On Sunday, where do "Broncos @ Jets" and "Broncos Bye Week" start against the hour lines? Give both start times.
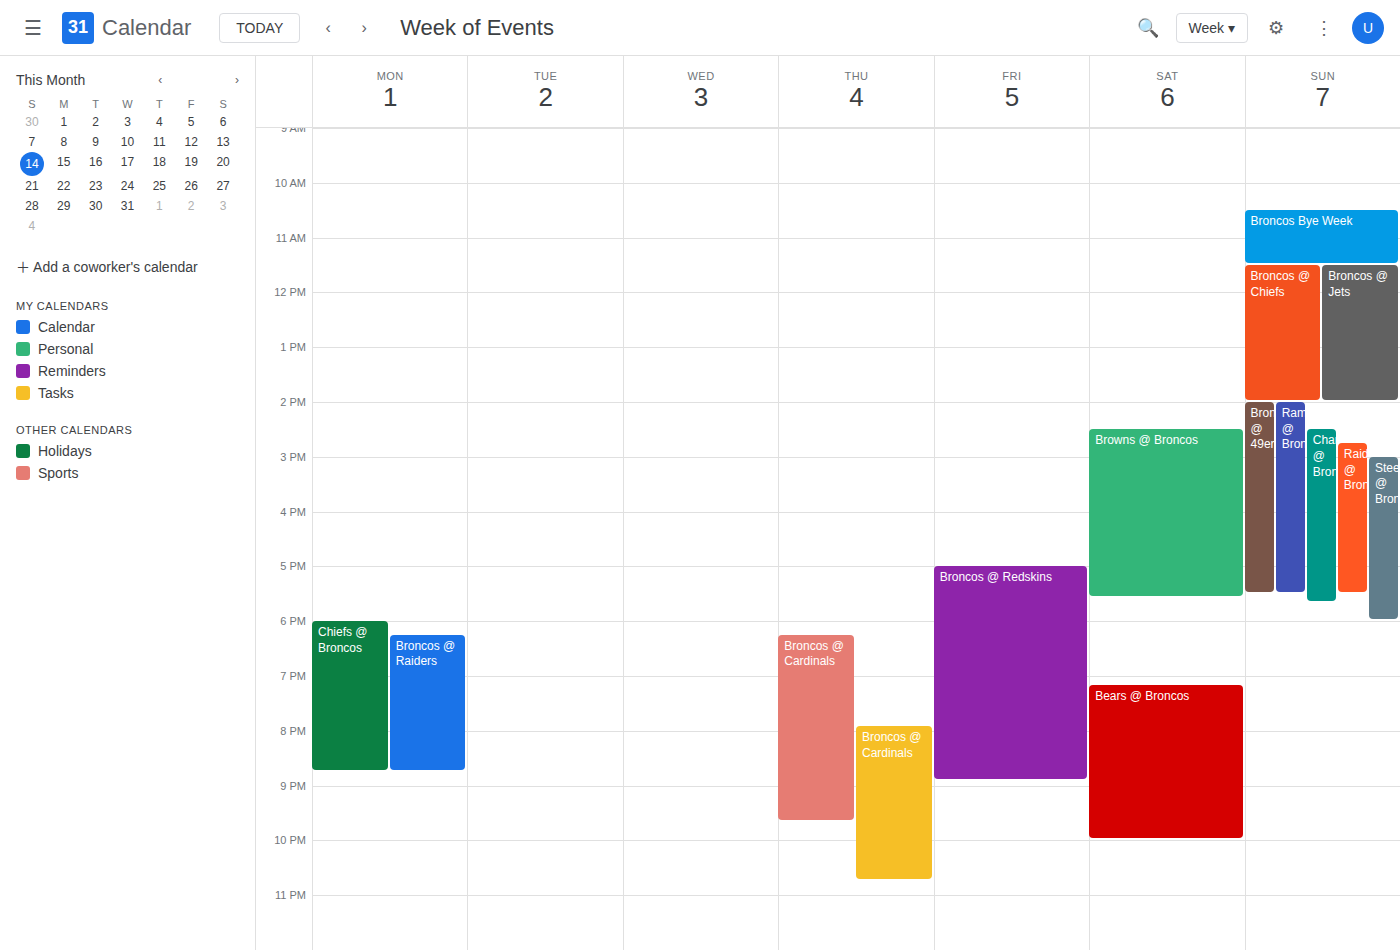
"Broncos @ Jets": 11:30 AM, halfway between the 11 AM and 12 PM lines. "Broncos Bye Week": 10:30 AM, halfway between the 10 AM and 11 AM lines.